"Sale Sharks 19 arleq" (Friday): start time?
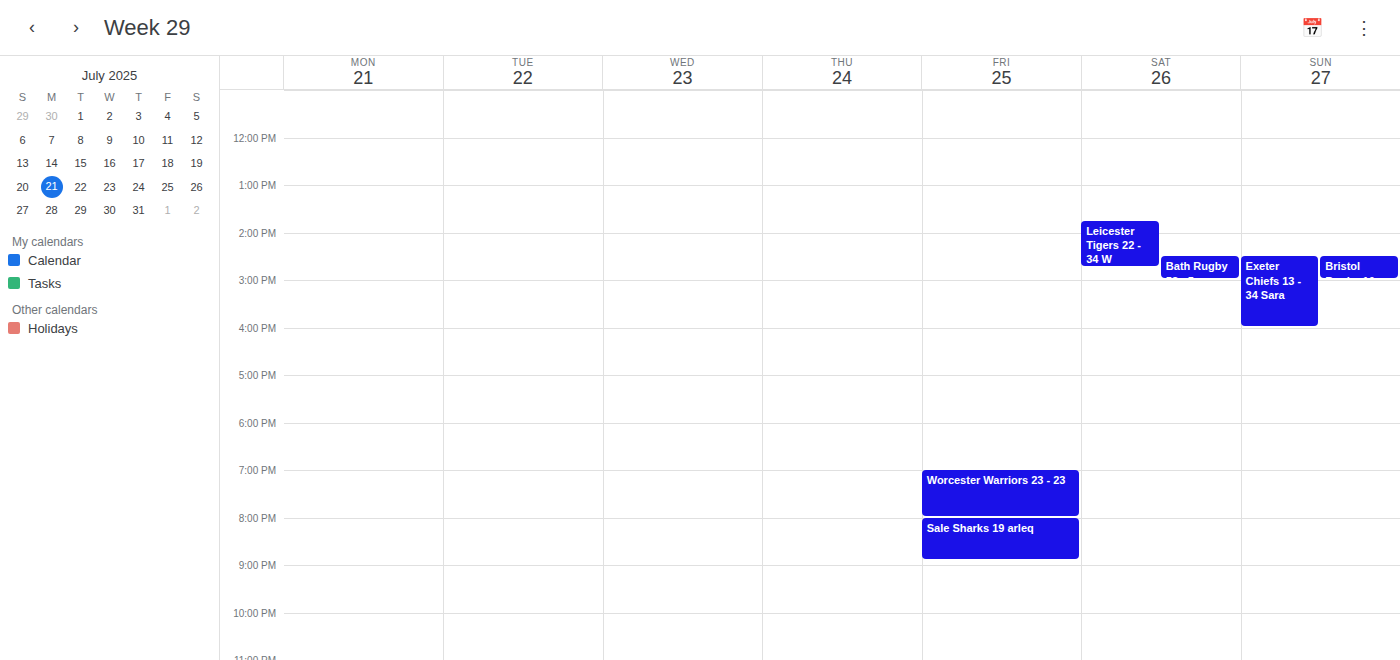
20:00